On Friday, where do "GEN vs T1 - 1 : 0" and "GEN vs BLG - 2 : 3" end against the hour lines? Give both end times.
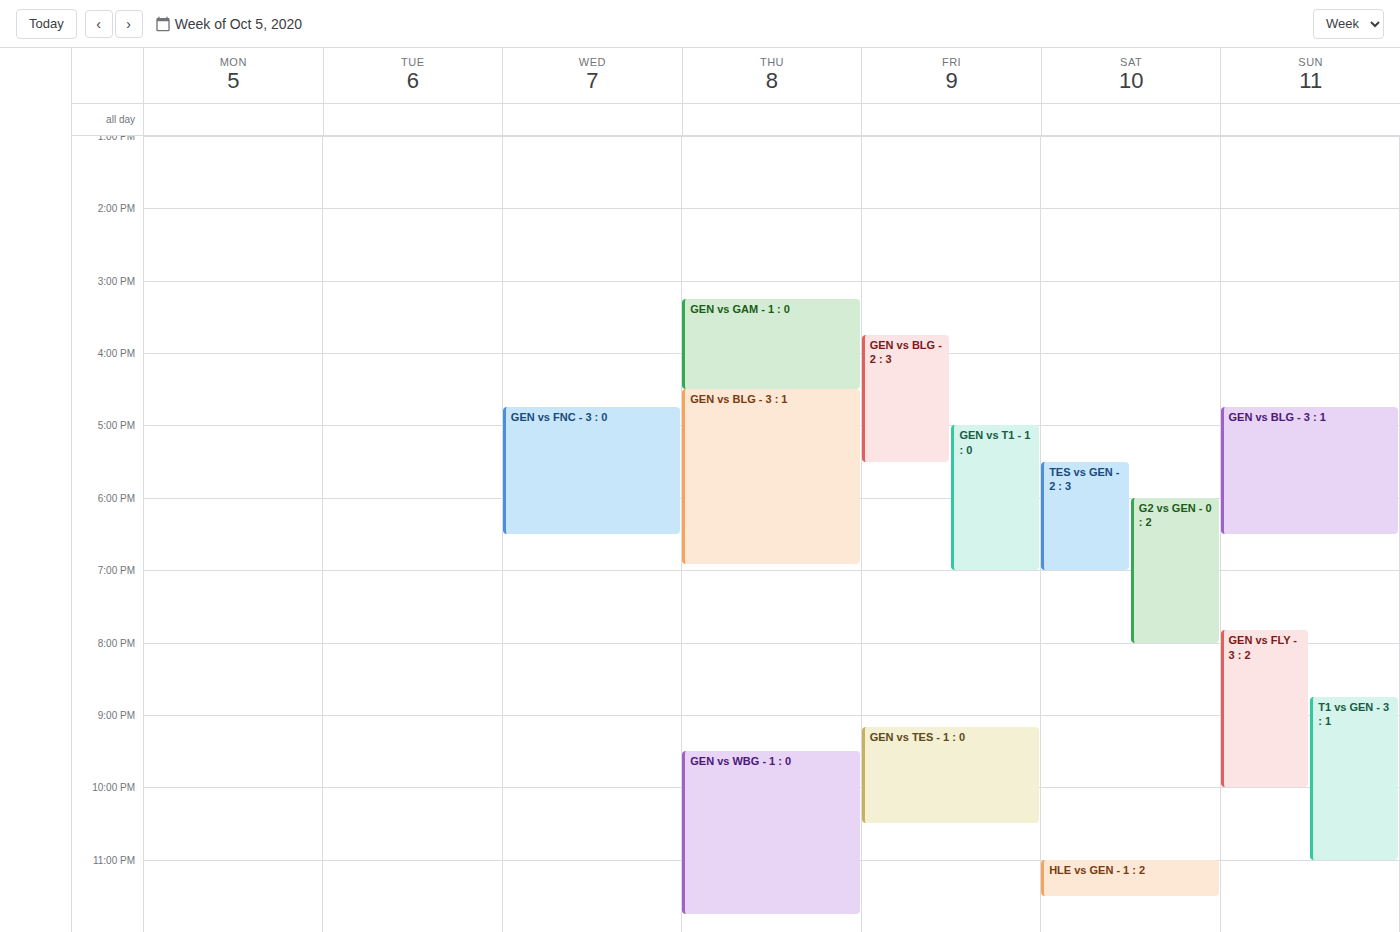
"GEN vs T1 - 1 : 0": 7:00 PM, exactly on the 7 PM line. "GEN vs BLG - 2 : 3": 5:30 PM, halfway between the 5 PM and 6 PM lines.